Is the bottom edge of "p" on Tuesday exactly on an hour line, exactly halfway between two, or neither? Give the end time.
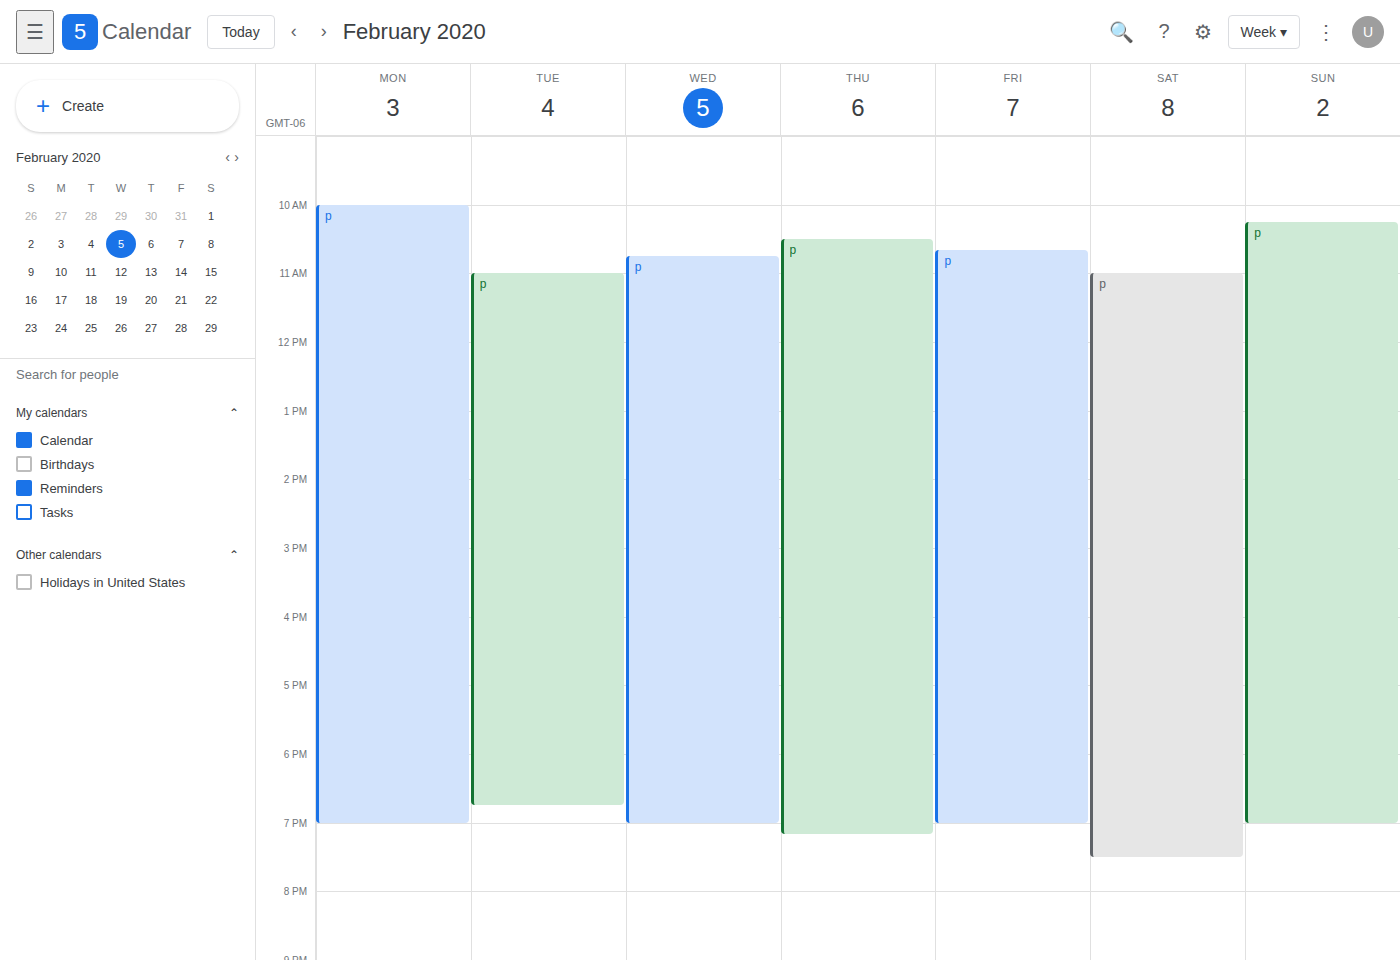
6:45 PM -- neither: three quarters of the way from the 6 PM line to the 7 PM line.